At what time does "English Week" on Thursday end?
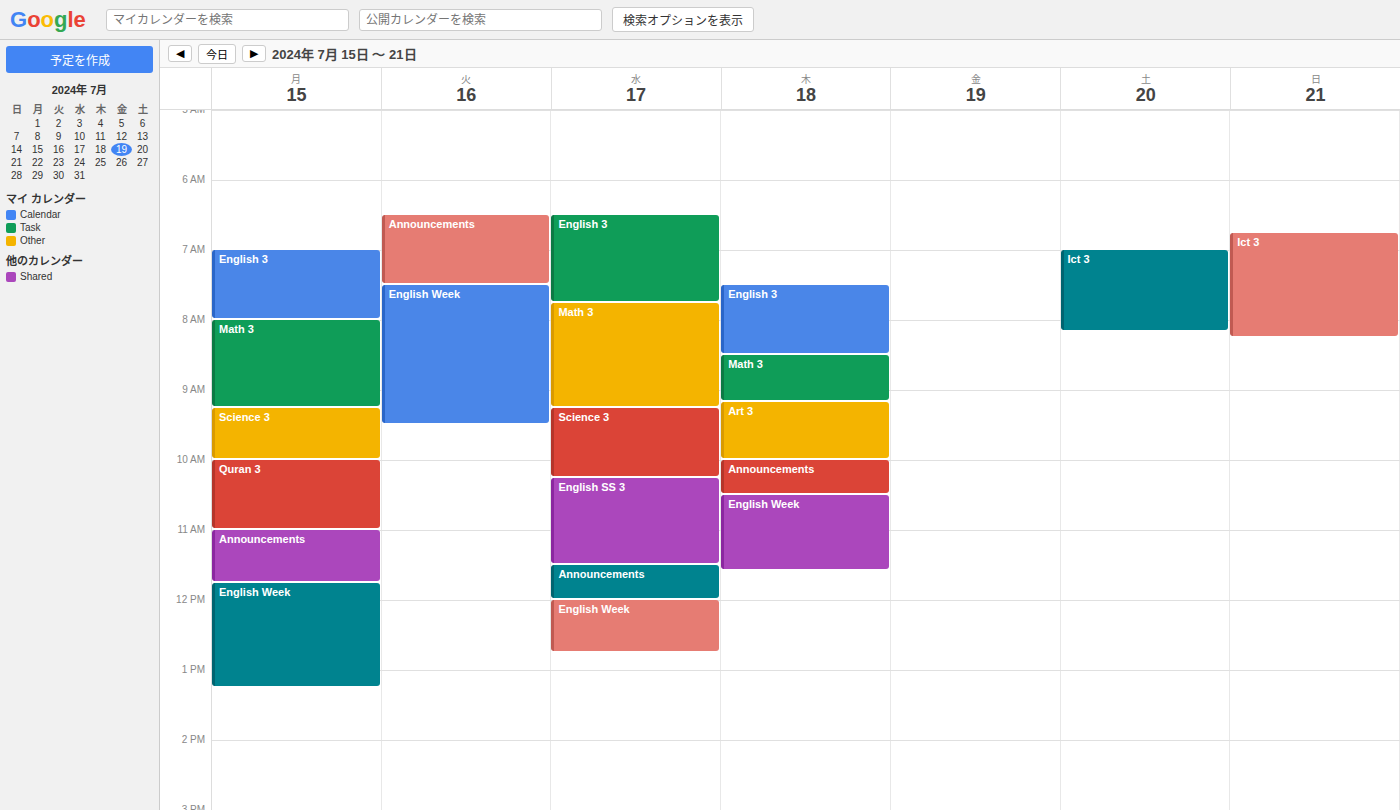
11:35